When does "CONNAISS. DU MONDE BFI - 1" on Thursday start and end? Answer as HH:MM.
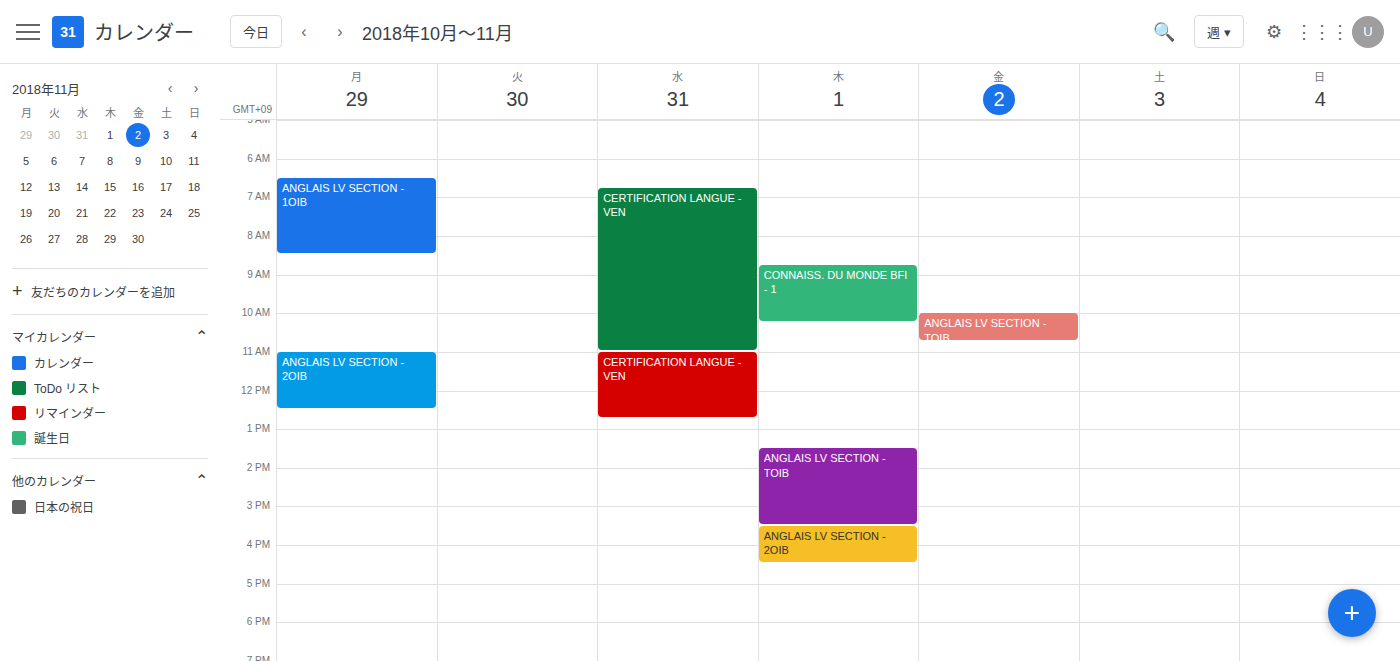
08:45 to 10:15